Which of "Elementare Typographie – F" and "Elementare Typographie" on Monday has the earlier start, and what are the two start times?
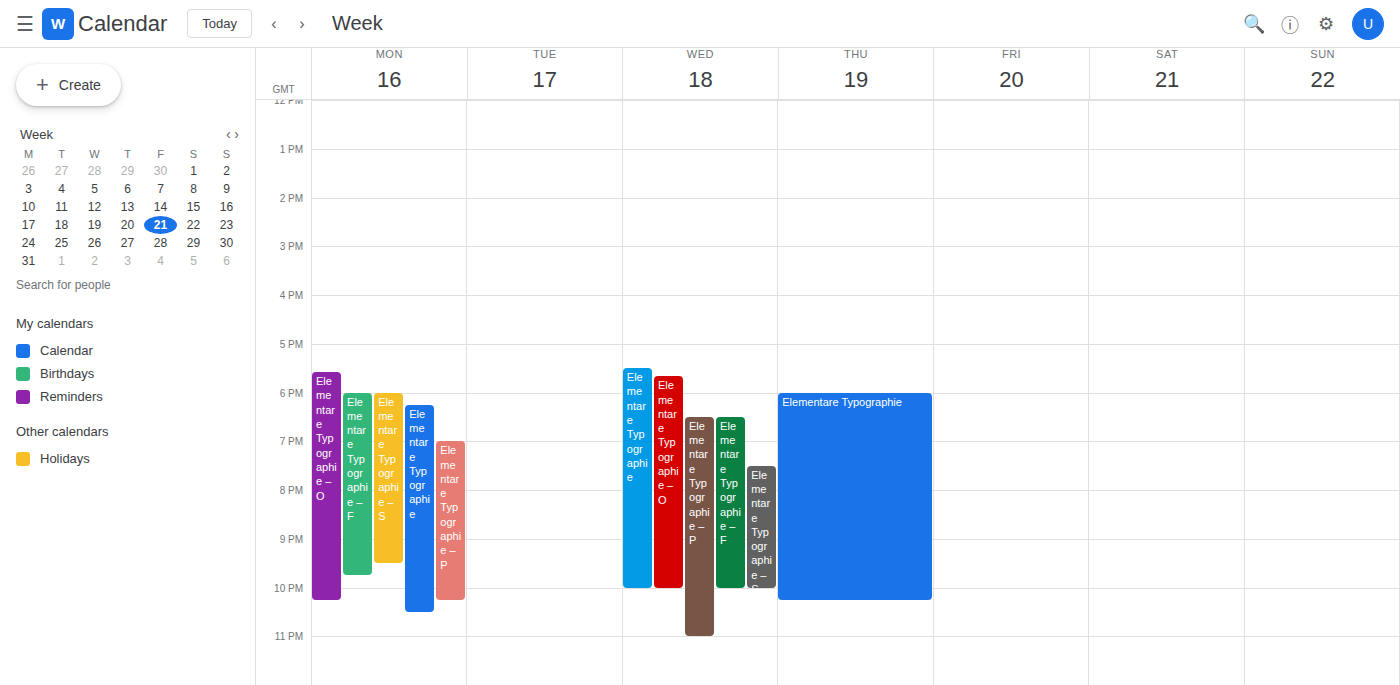
"Elementare Typographie – F" 6:00 PM; "Elementare Typographie" 6:15 PM.